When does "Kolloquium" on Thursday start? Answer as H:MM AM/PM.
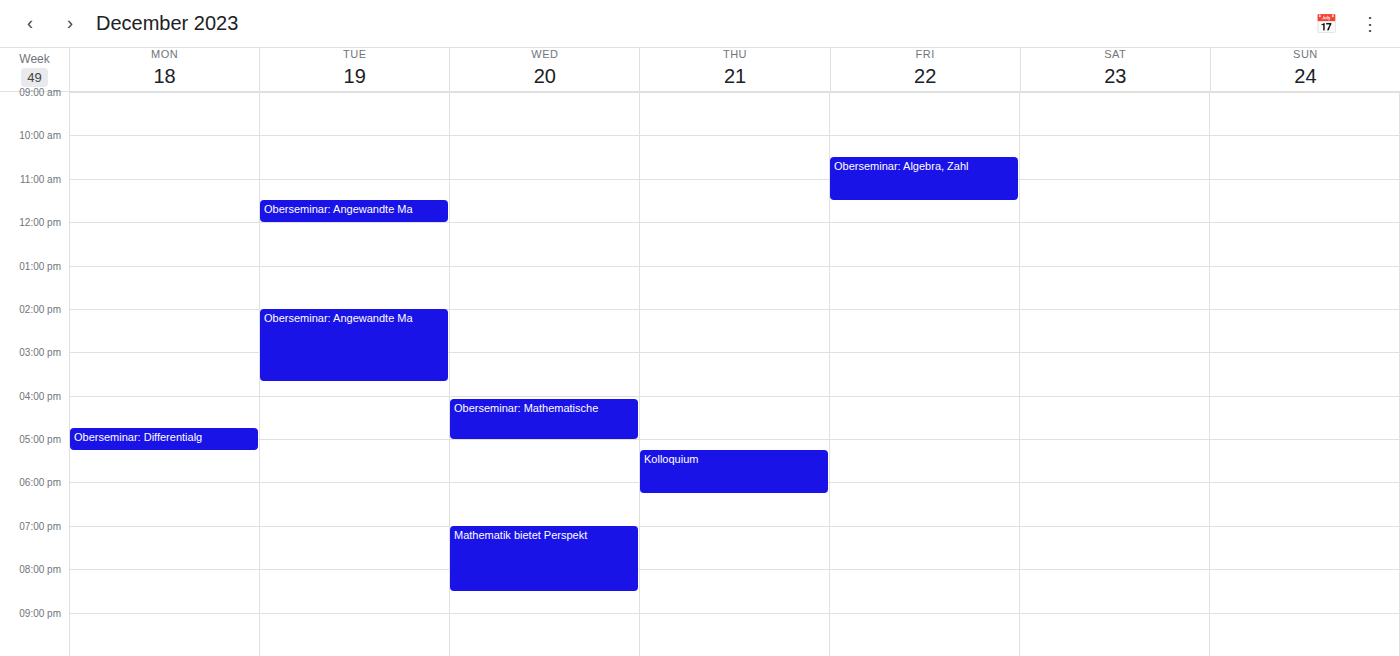
5:15 PM